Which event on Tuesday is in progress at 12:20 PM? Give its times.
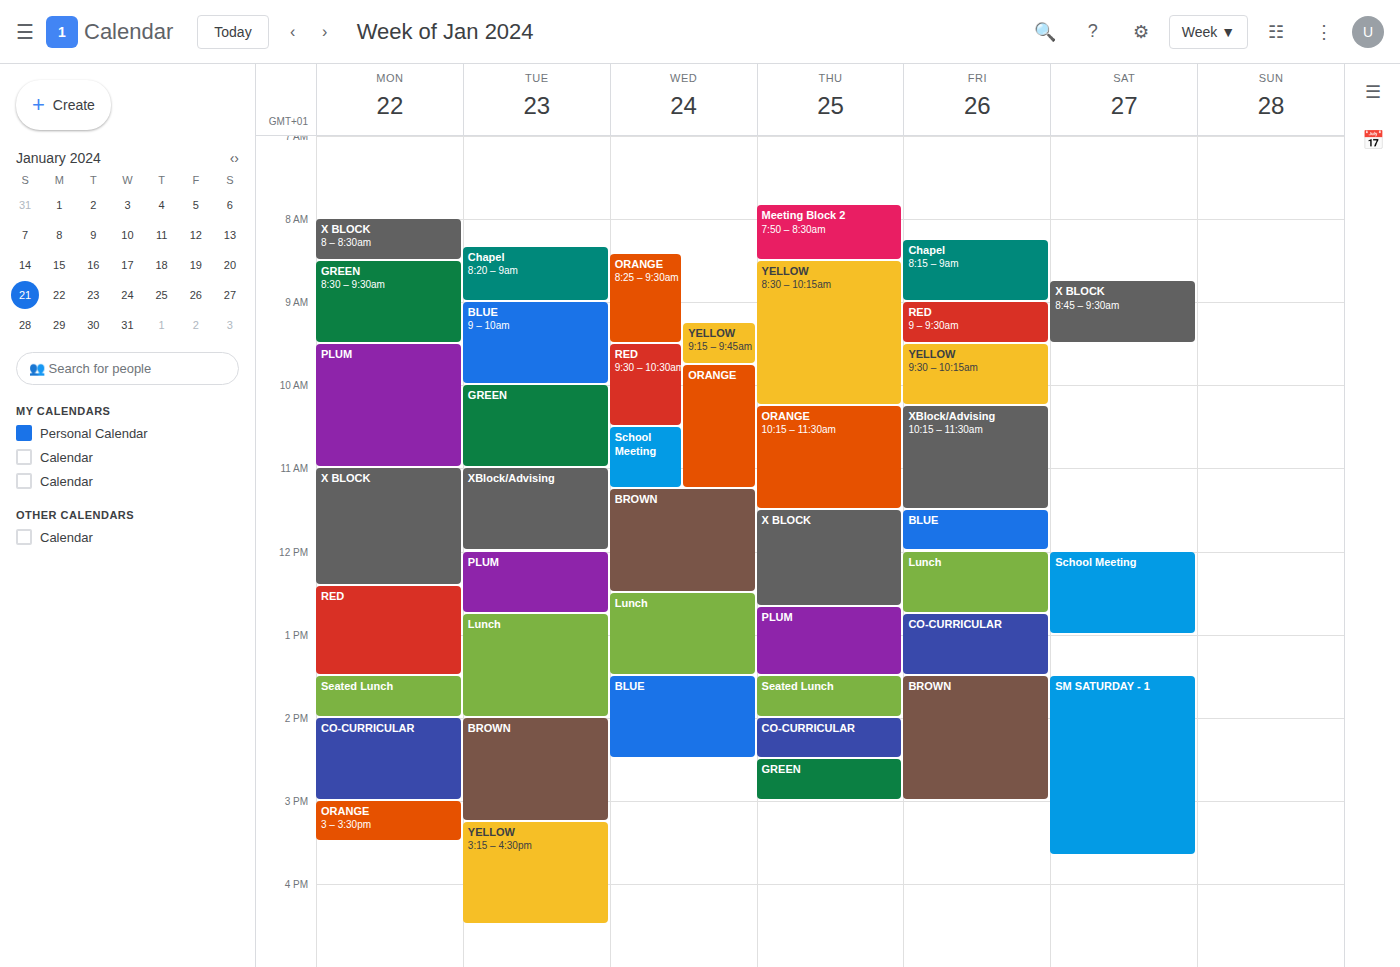
"PLUM", 12:00 PM to 12:45 PM